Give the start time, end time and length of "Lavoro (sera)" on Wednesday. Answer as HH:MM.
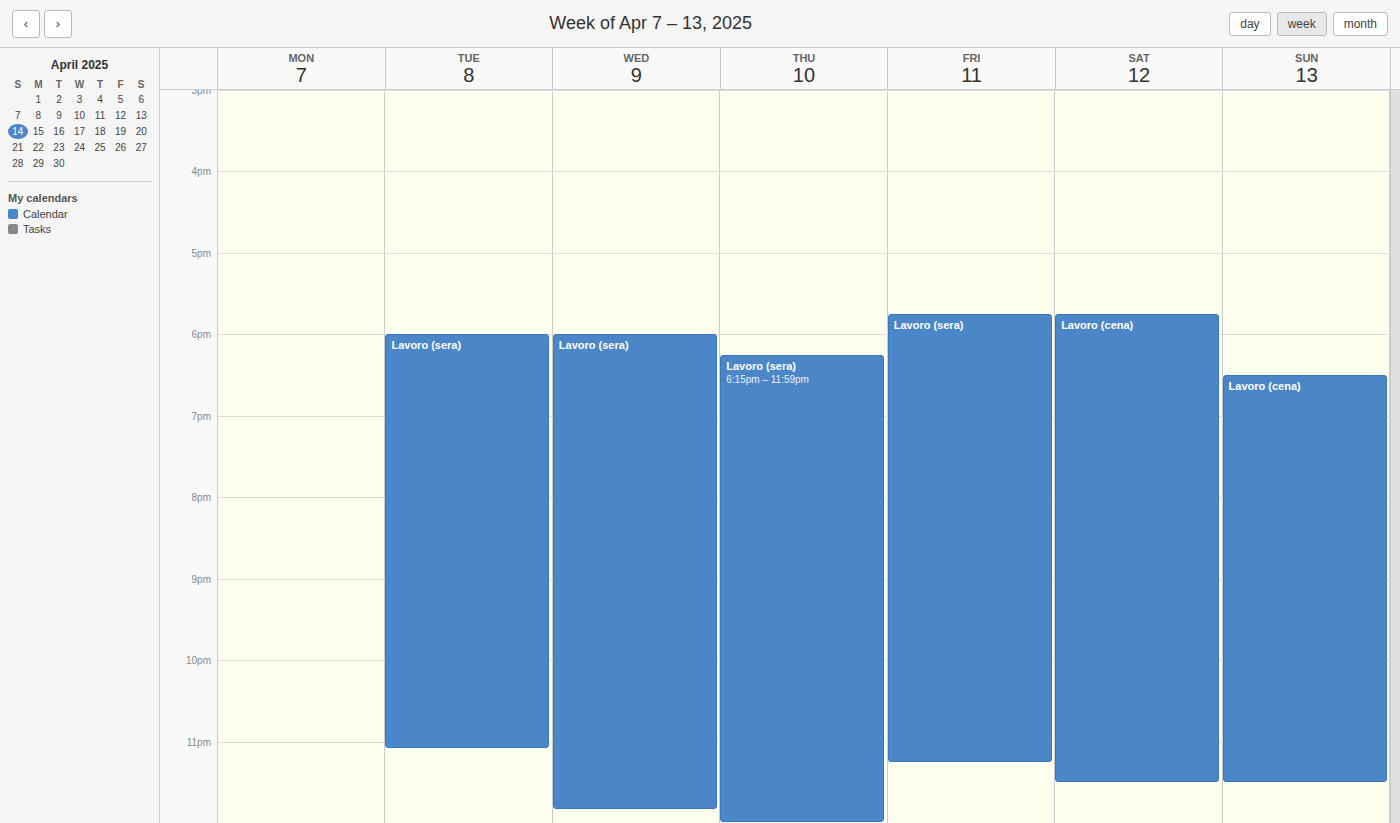
18:00 to 23:50, 5 hours 50 minutes